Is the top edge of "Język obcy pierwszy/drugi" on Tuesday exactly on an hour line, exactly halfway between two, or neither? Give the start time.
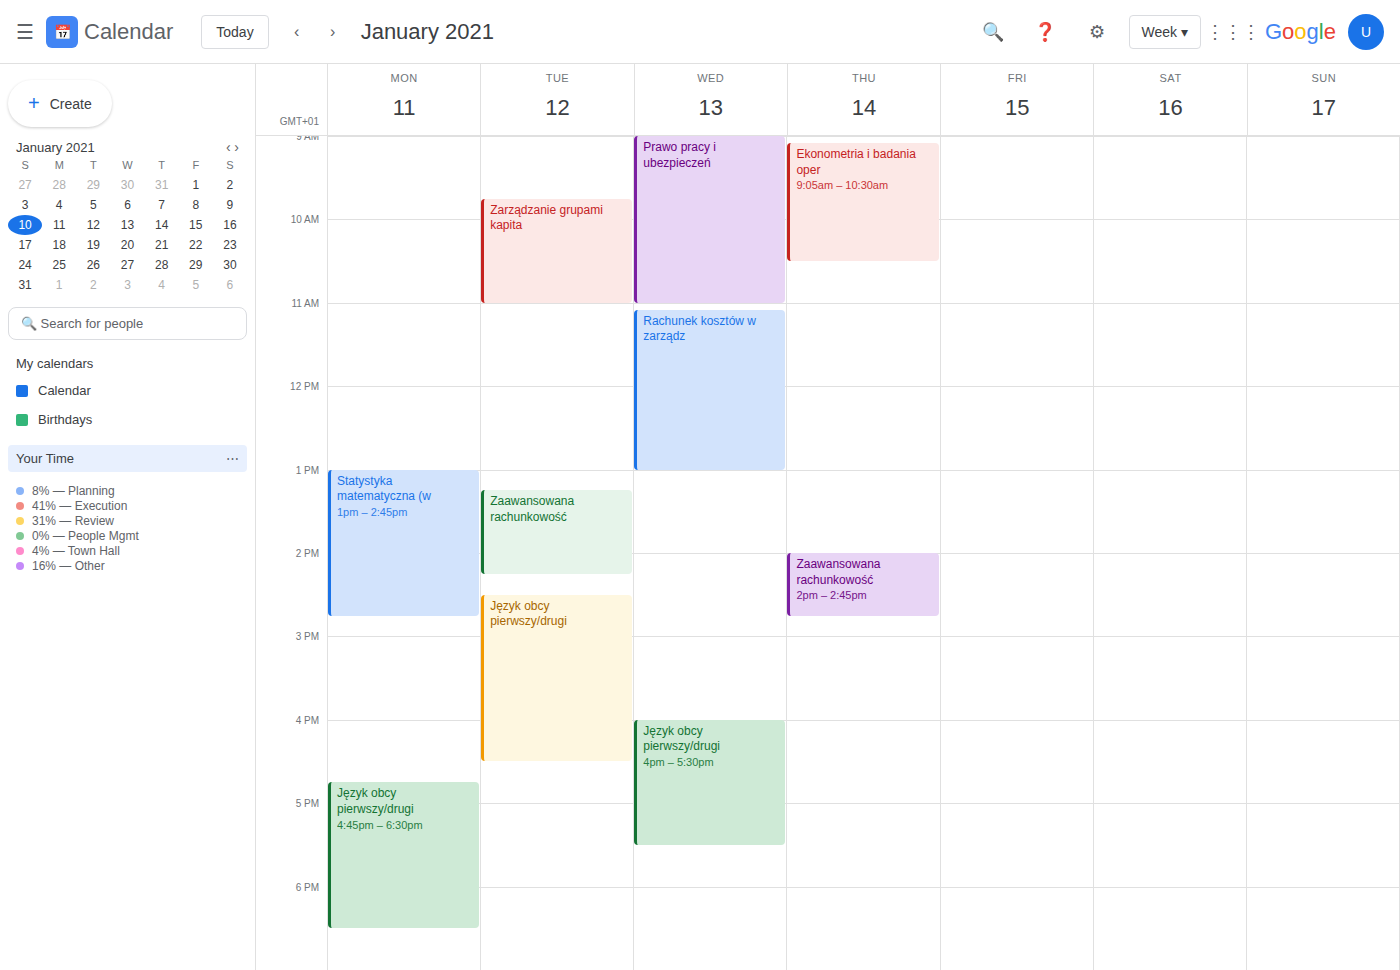
14:30 -- halfway between the 14:00 and 15:00 lines.